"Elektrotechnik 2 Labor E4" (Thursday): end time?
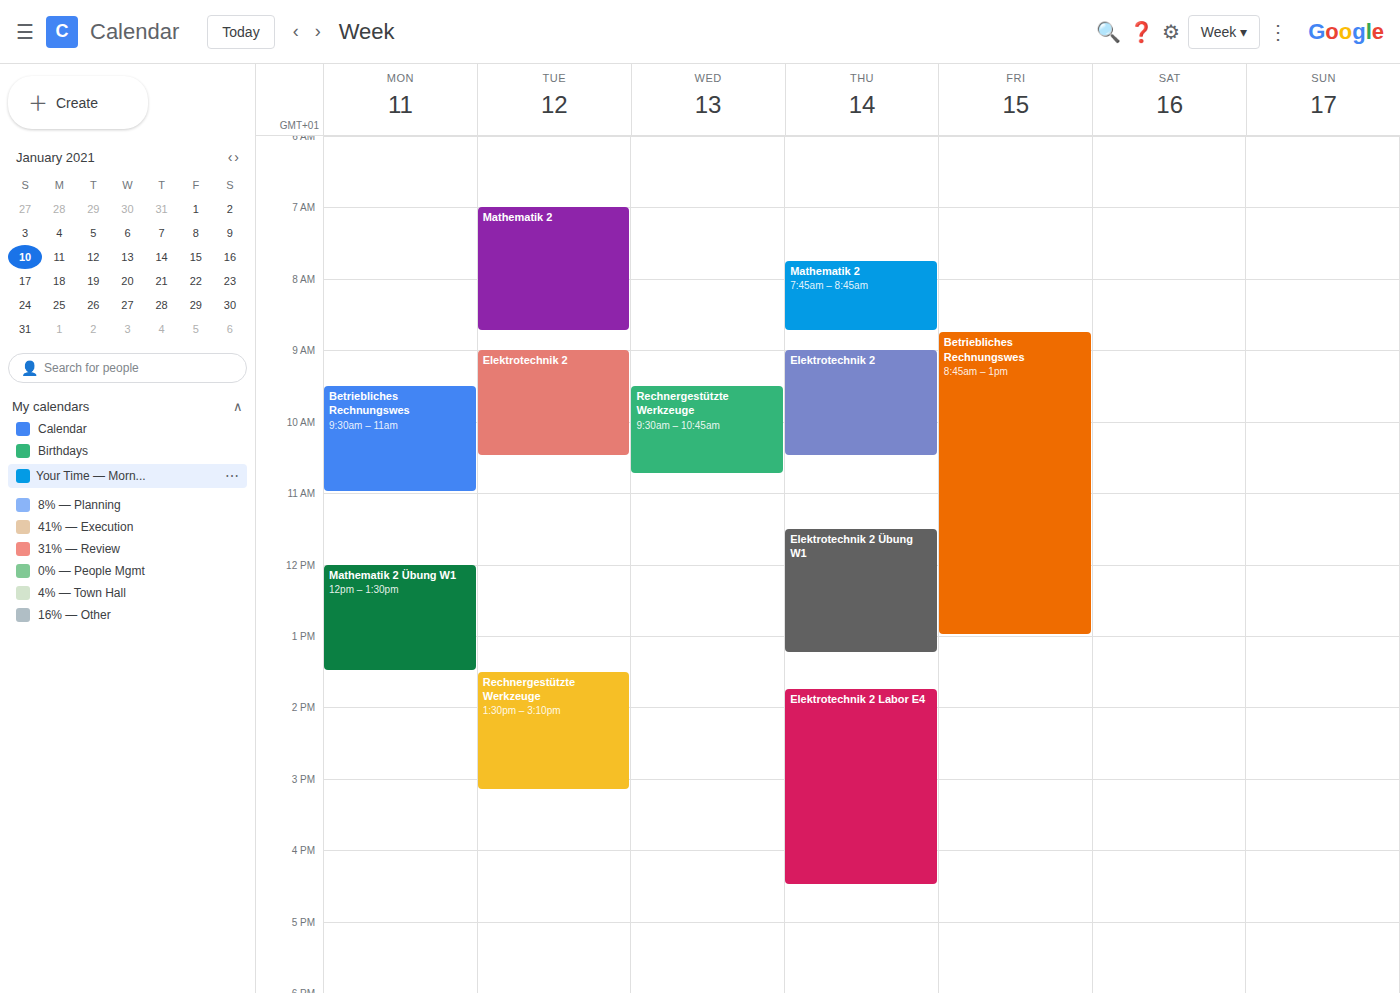
4:30 PM